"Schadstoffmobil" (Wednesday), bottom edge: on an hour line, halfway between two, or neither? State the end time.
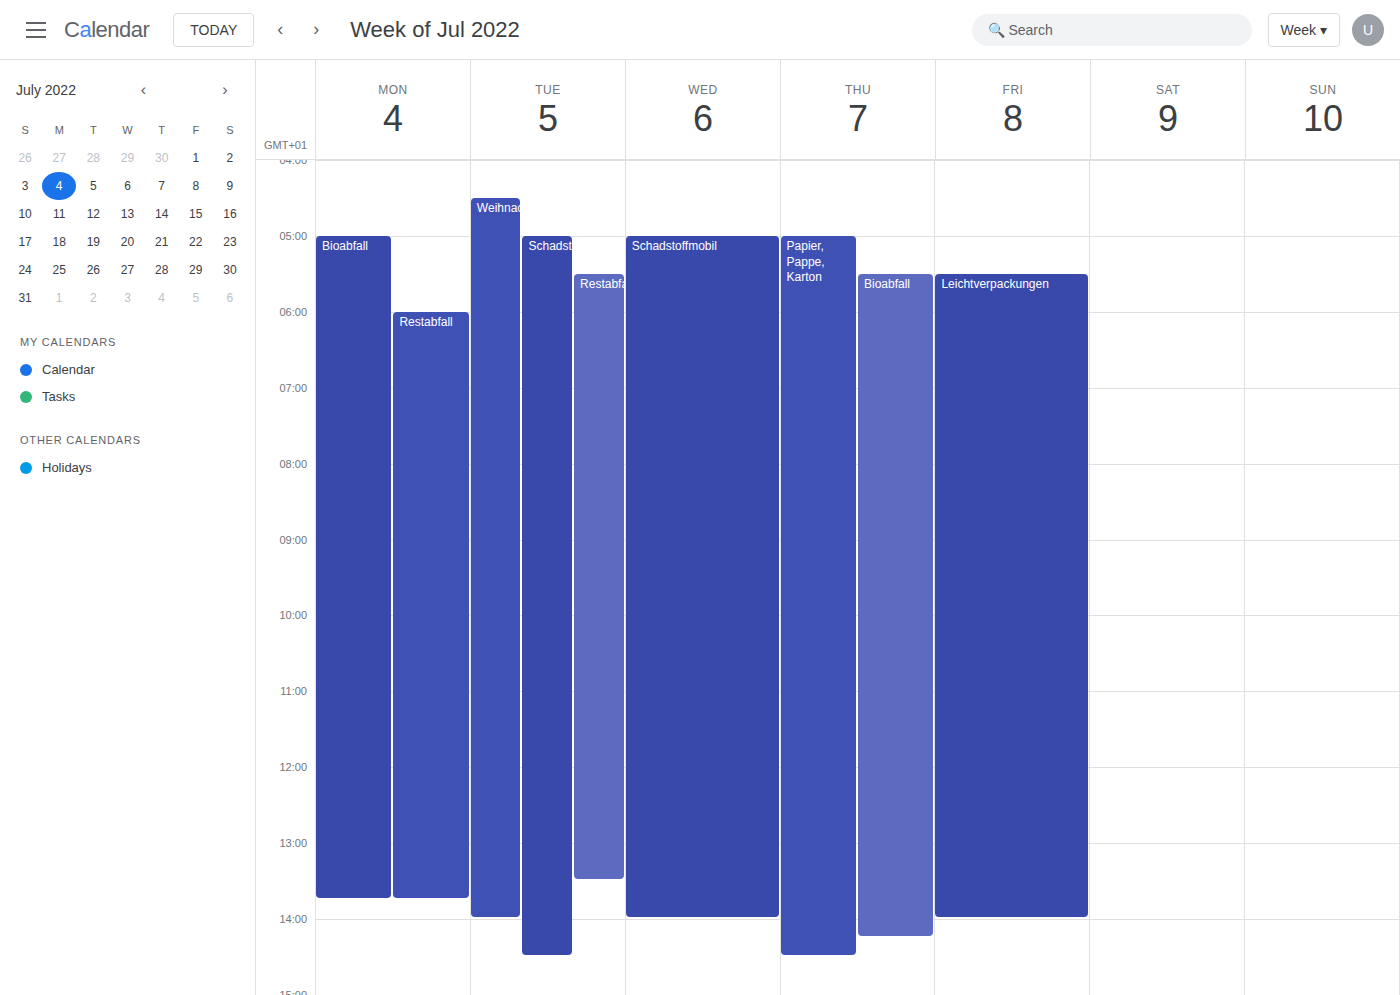
2:00 PM -- exactly on the 2 PM line.